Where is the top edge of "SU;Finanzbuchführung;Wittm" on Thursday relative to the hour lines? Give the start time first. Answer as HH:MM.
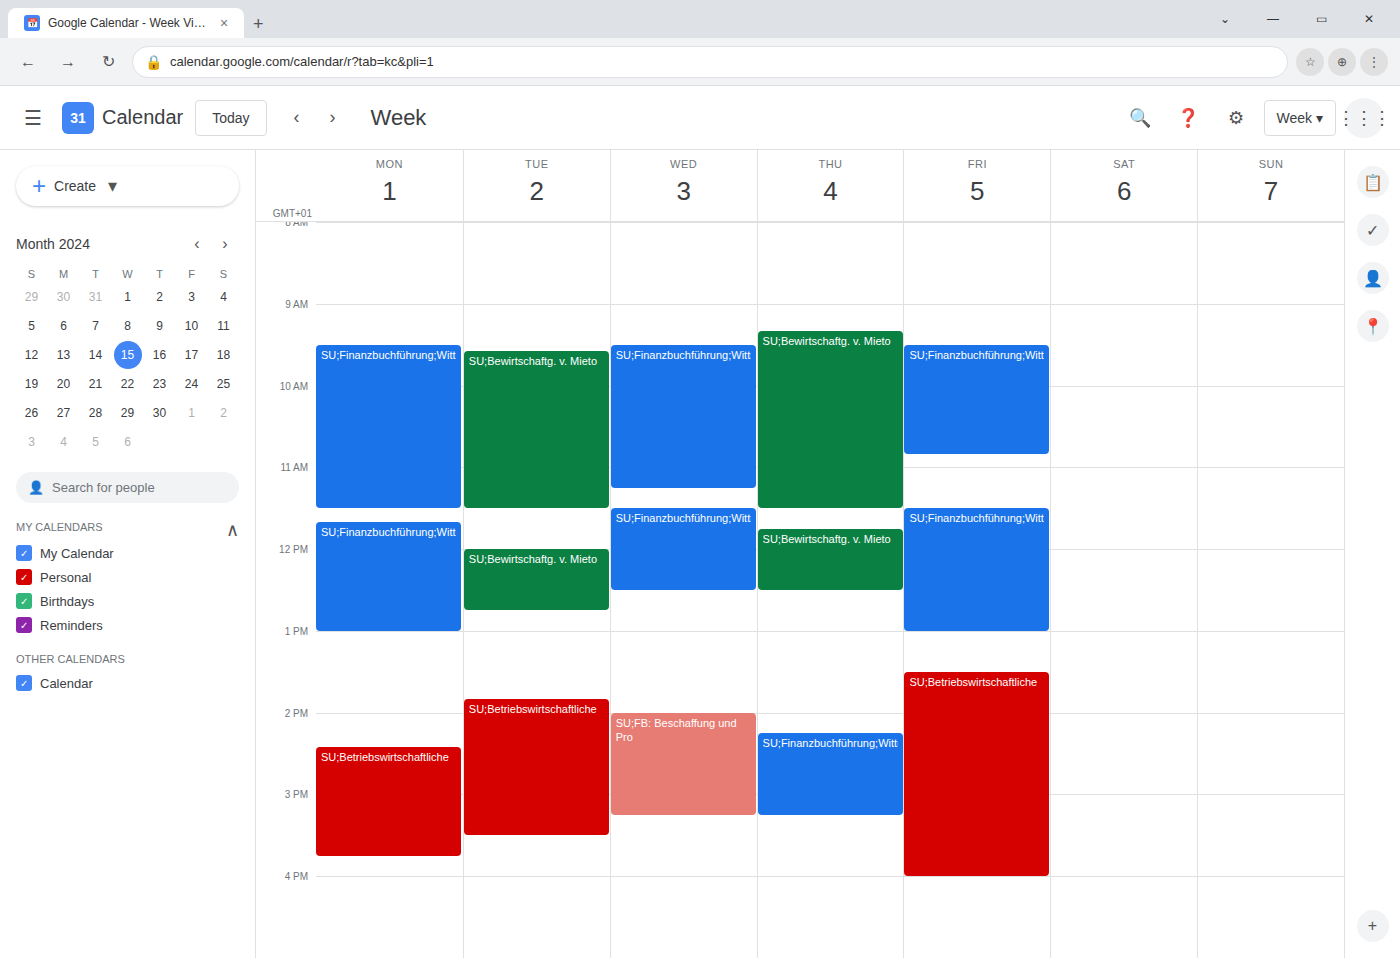
14:15 -- neither: a quarter of the way from the 14:00 line to the 15:00 line.